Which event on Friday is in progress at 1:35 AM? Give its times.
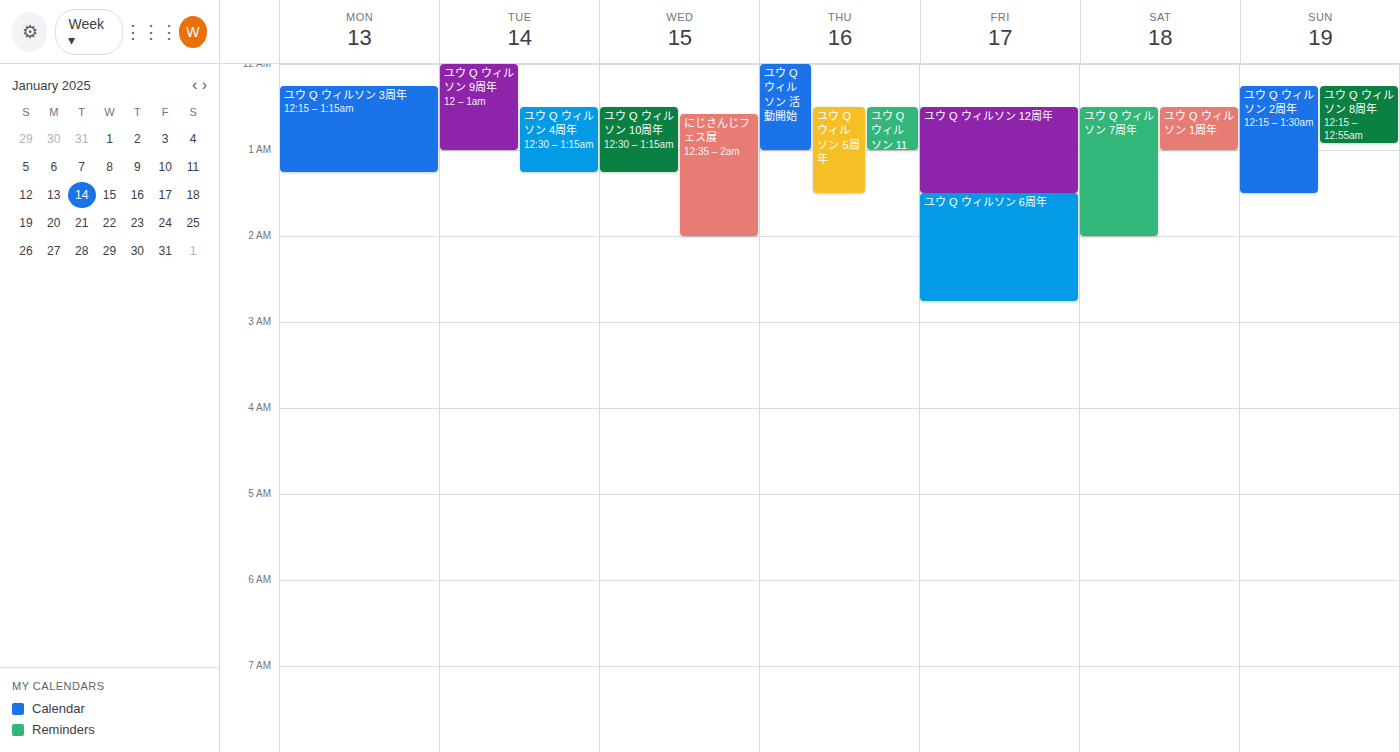
"ユウ Q ウィルソン 6周年", 1:30 AM to 2:45 AM